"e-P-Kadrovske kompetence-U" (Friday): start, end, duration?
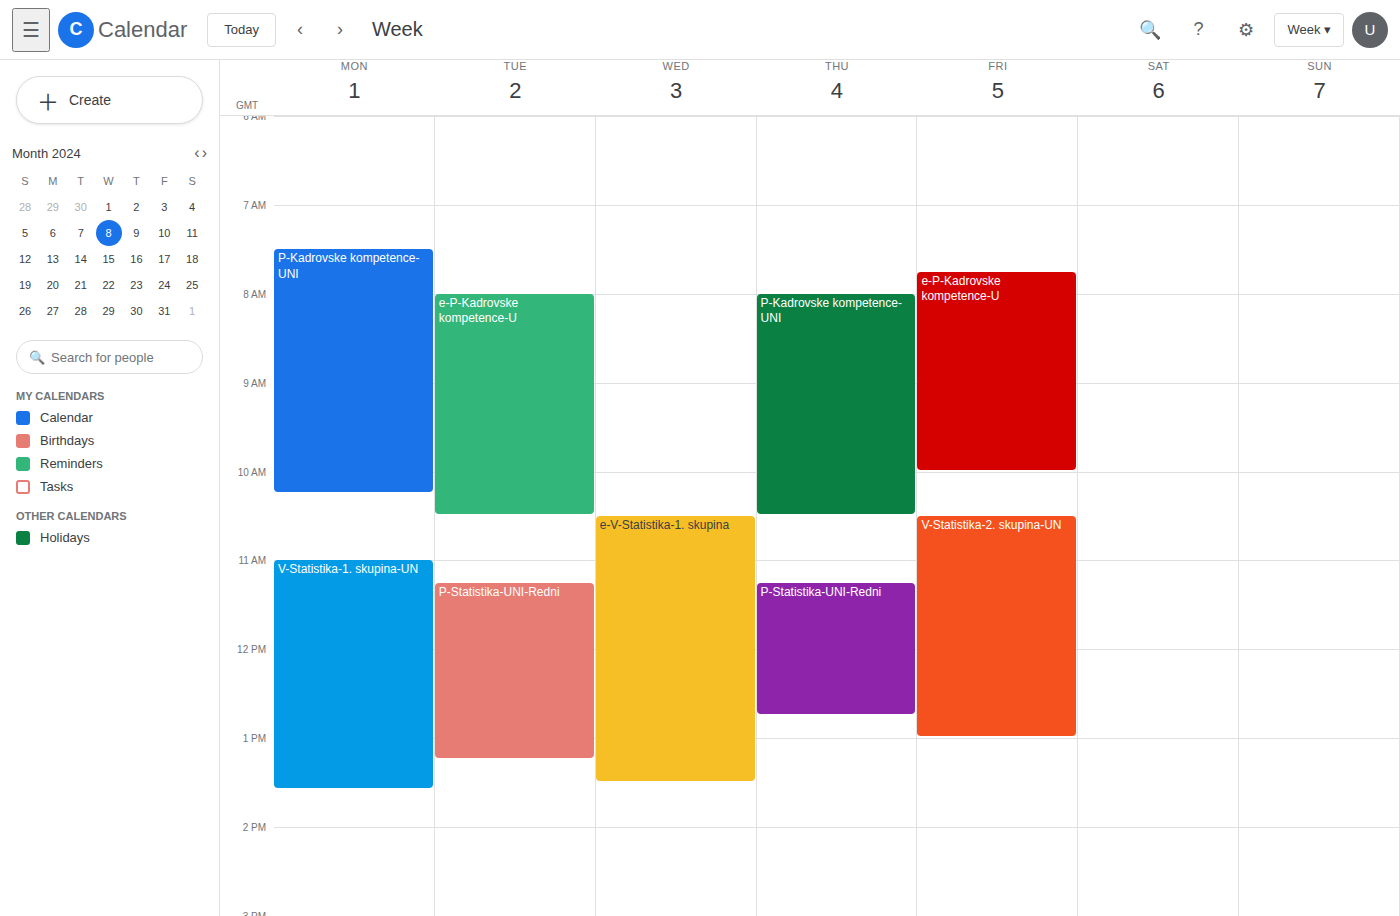
07:45 to 10:00, 2 hours 15 minutes